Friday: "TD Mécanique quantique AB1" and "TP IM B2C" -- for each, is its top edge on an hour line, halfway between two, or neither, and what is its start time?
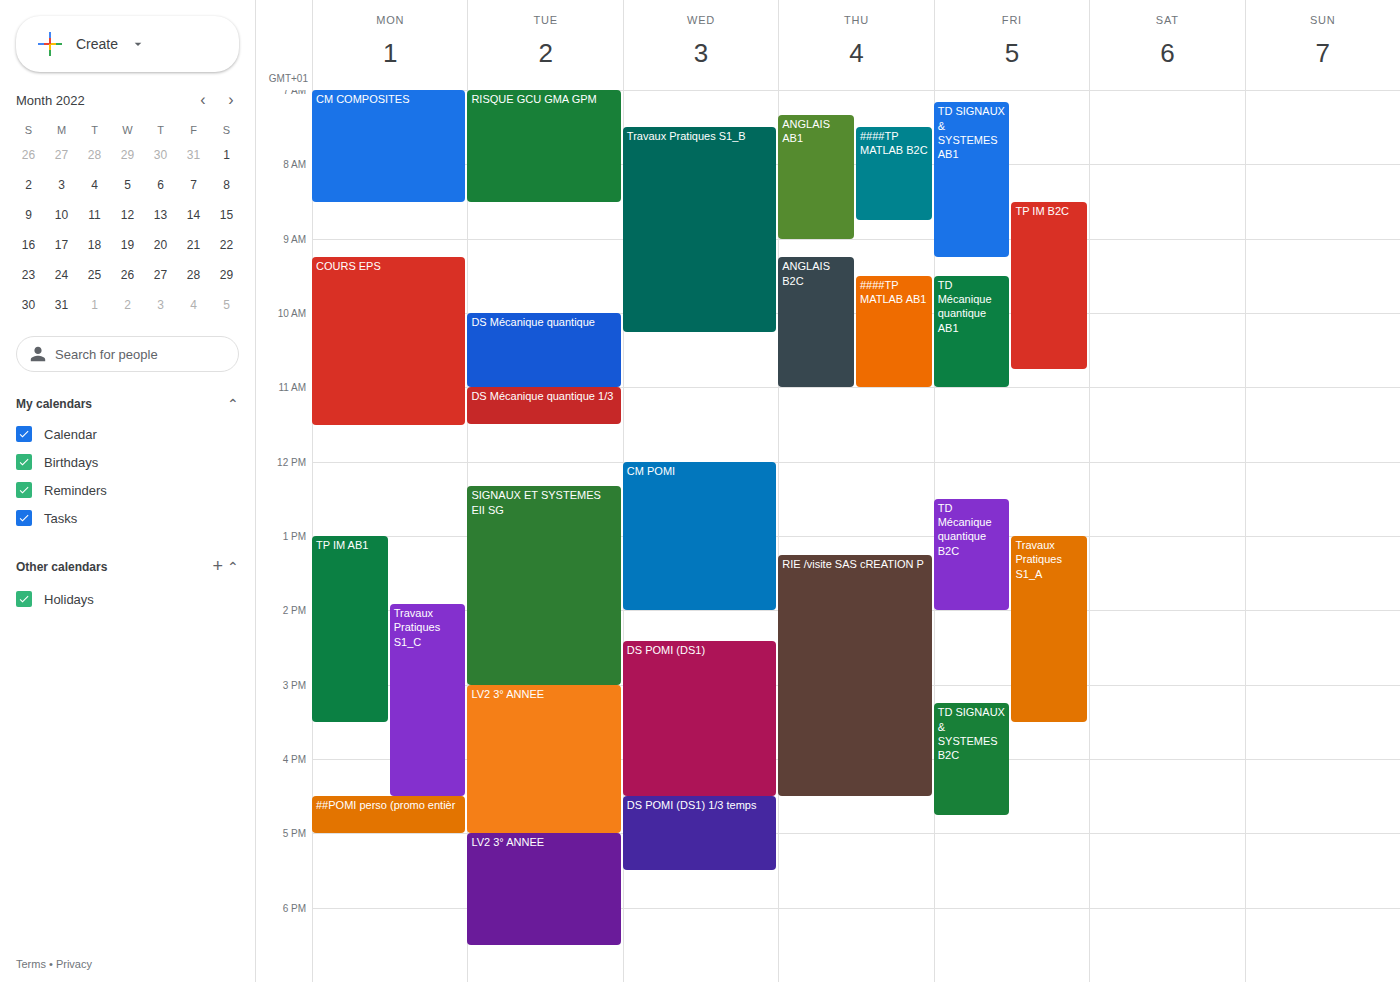
"TD Mécanique quantique AB1": 9:30 AM, halfway between the 9 AM and 10 AM lines. "TP IM B2C": 8:30 AM, halfway between the 8 AM and 9 AM lines.